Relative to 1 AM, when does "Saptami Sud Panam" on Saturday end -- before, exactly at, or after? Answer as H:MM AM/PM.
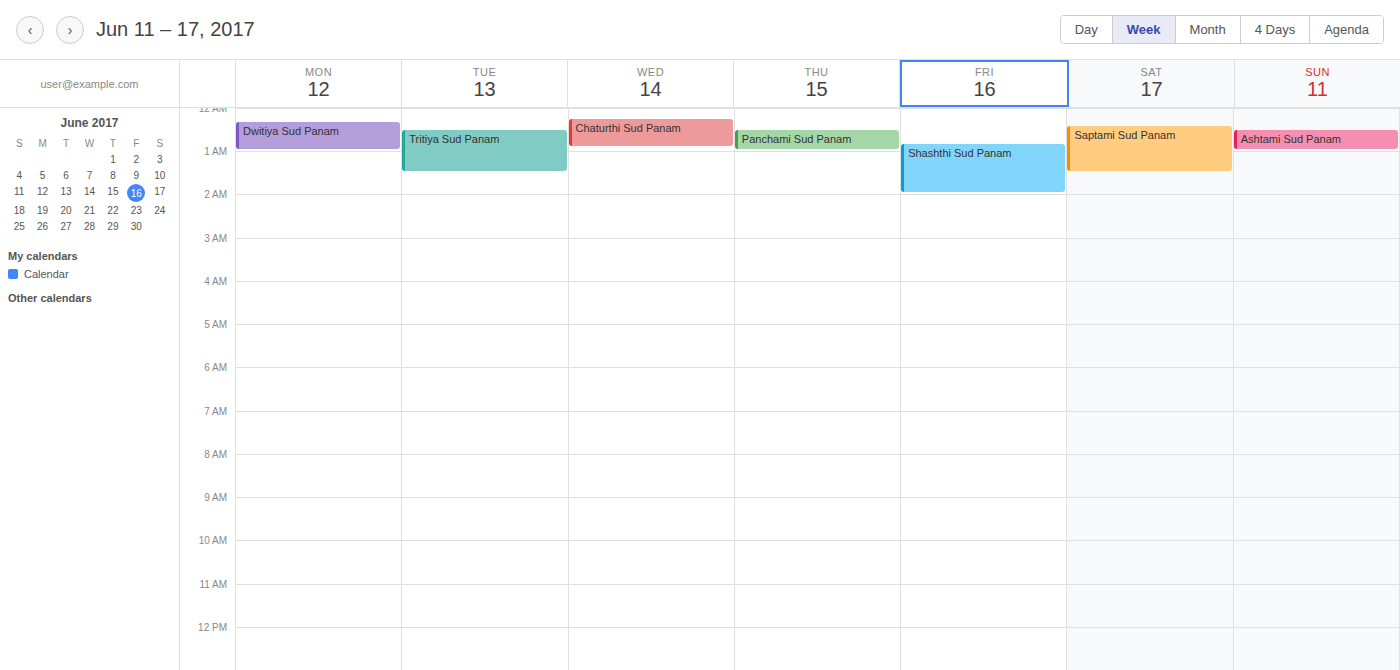
1:30 AM -- after 1 AM, 30 minutes below the 1 AM line.